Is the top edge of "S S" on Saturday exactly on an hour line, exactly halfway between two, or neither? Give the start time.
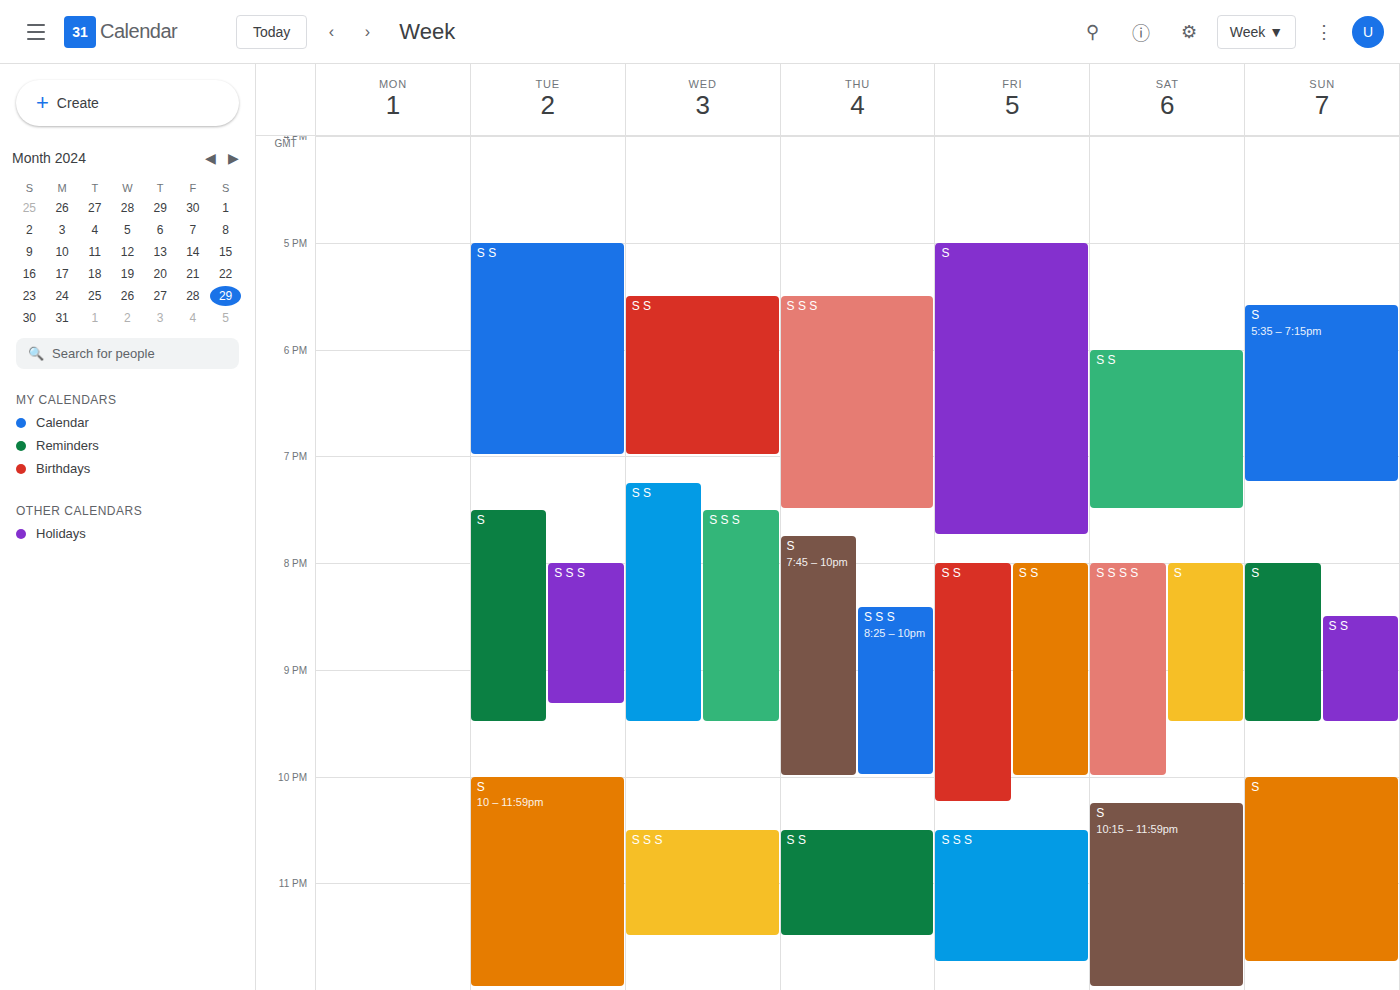
6:00 PM -- exactly on the 6 PM line.